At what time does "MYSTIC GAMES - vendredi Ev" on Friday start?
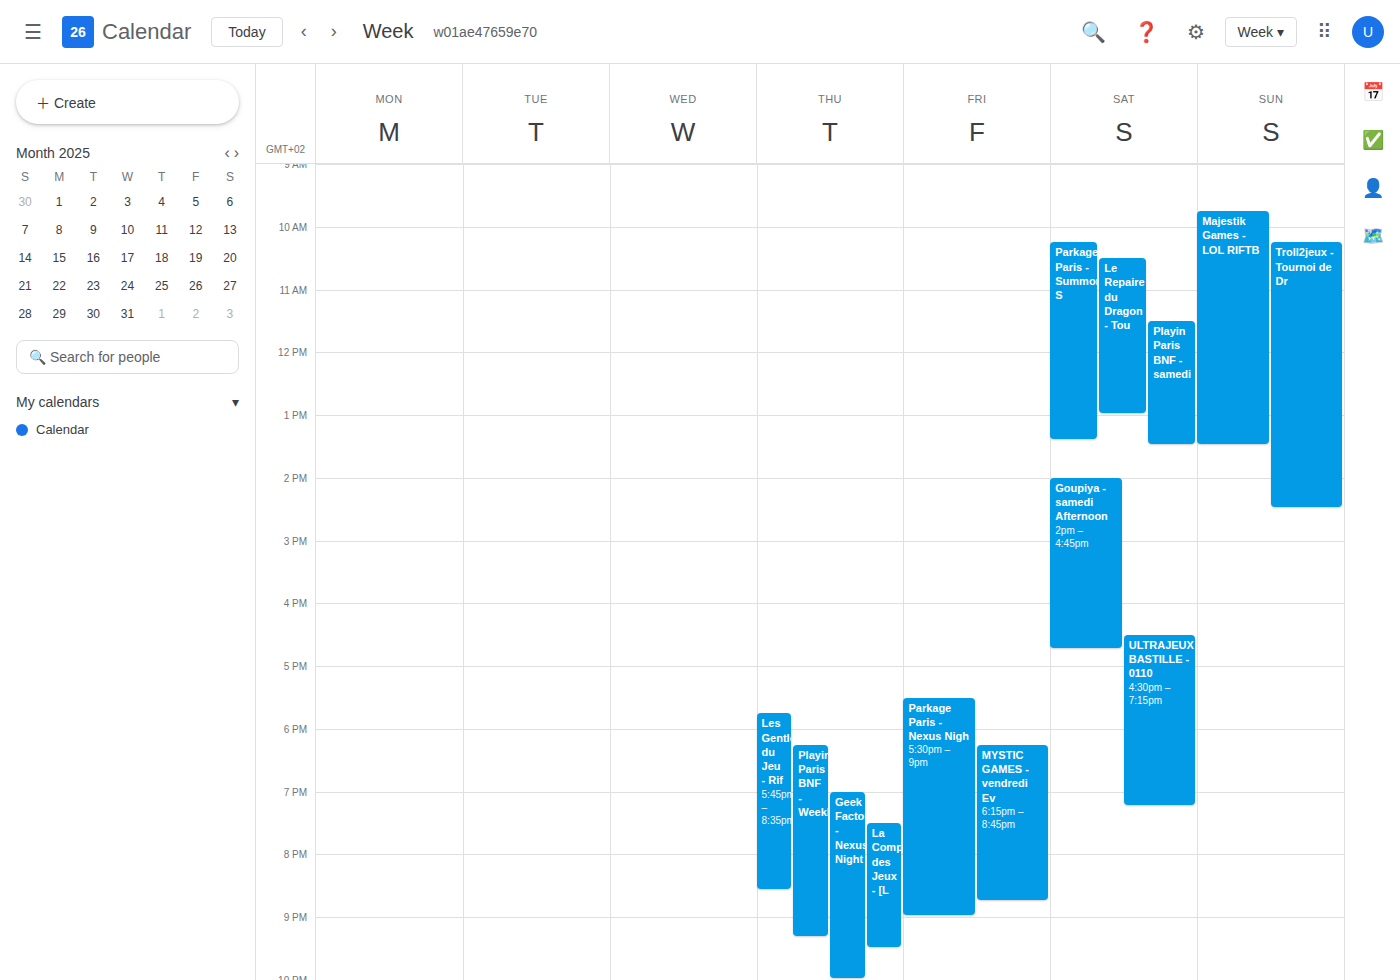
6:15 PM